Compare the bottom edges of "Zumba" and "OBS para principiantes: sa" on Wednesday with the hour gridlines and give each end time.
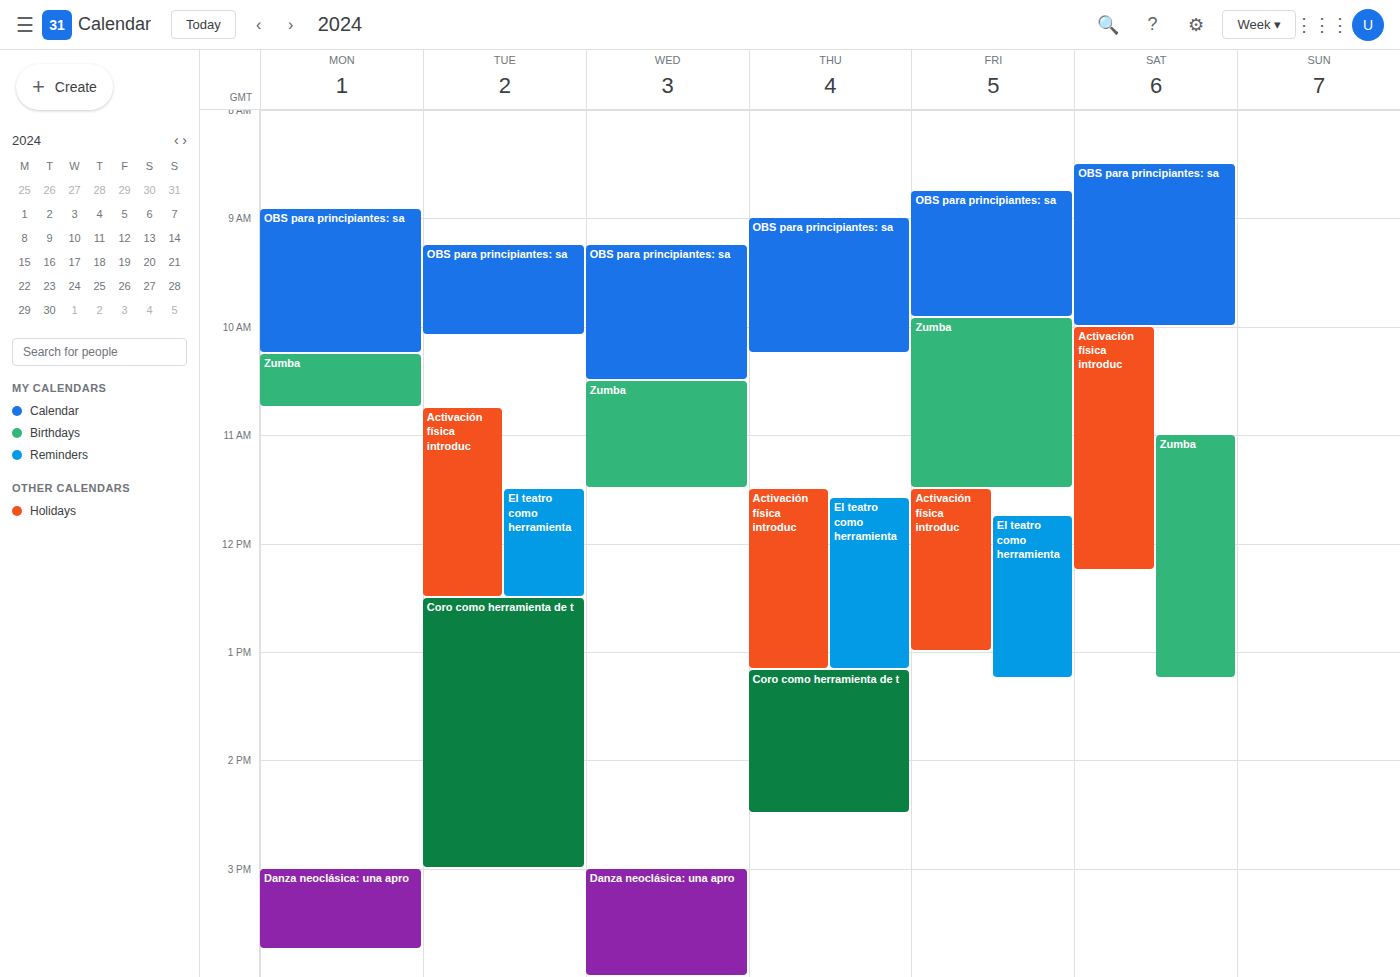
"Zumba": 11:30 AM, halfway between the 11 AM and 12 PM lines. "OBS para principiantes: sa": 10:30 AM, halfway between the 10 AM and 11 AM lines.